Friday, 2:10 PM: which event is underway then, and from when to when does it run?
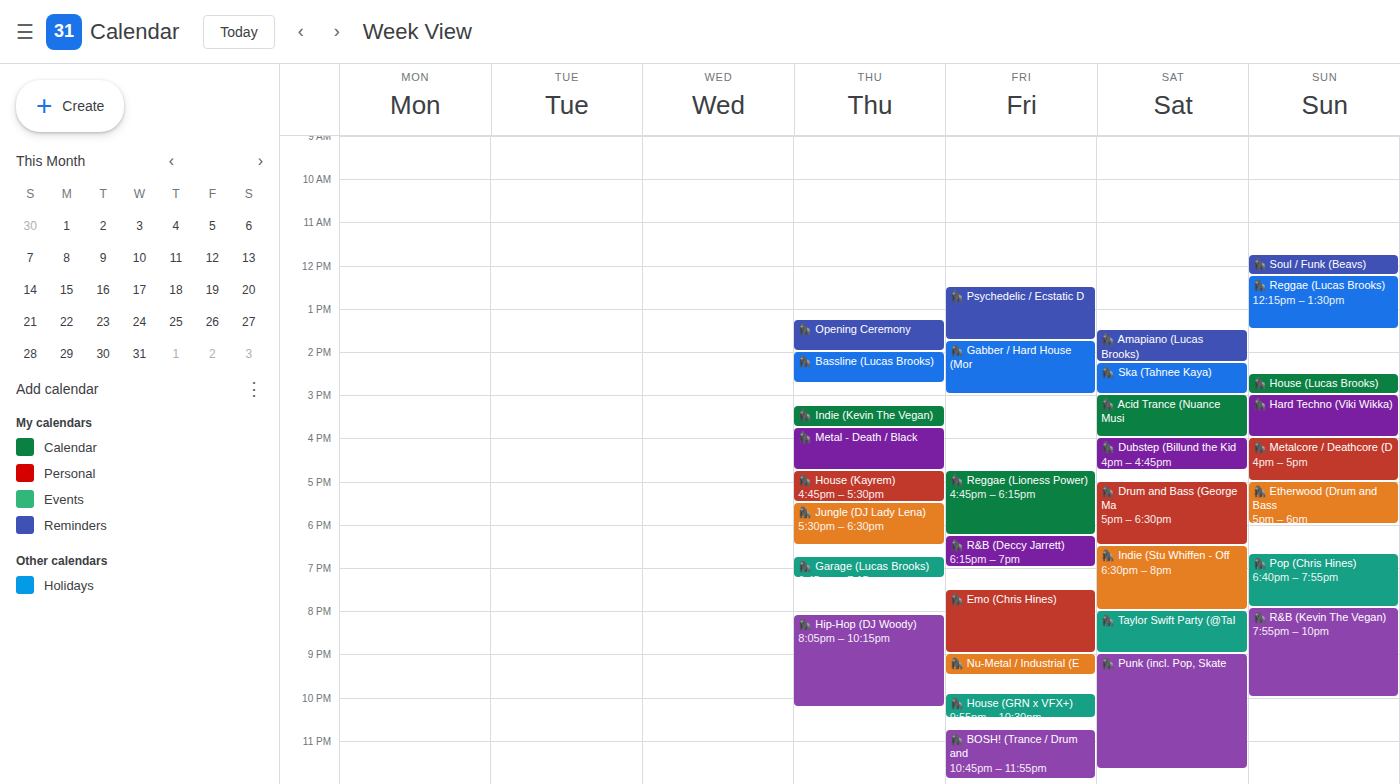
"🦍 Gabber / Hard House (Mor", 1:45 PM to 3:00 PM